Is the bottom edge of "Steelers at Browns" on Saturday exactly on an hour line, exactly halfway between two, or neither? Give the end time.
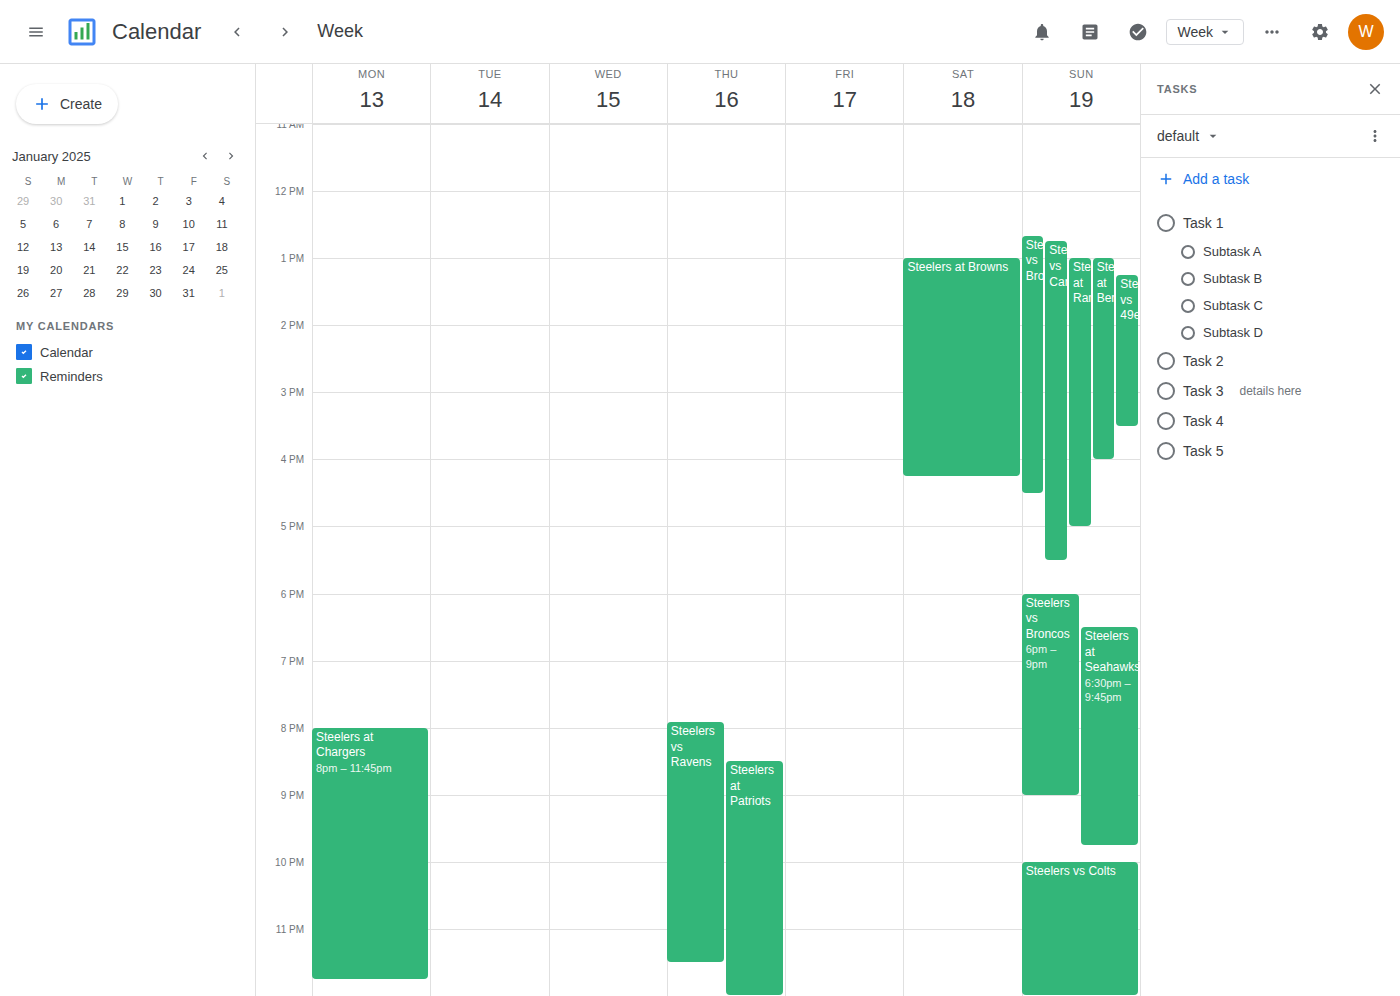
4:15 PM -- neither: a quarter of the way from the 4 PM line to the 5 PM line.